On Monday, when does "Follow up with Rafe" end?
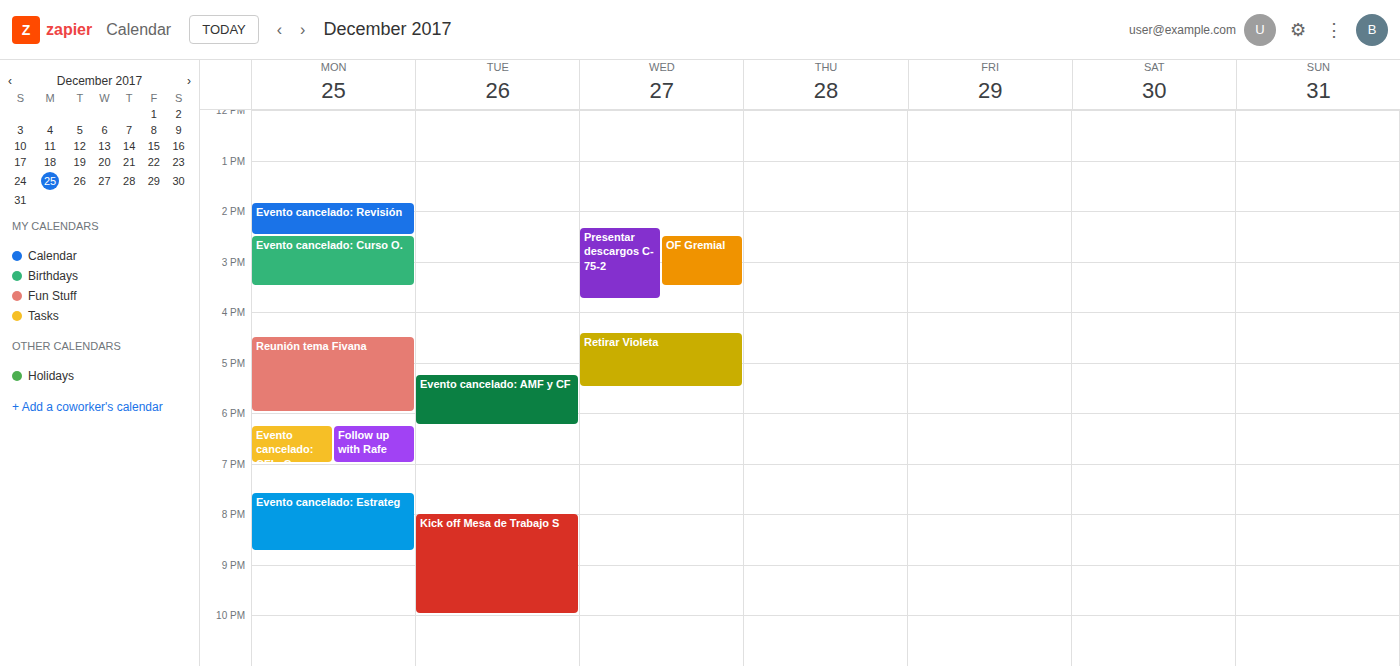
7:00 PM